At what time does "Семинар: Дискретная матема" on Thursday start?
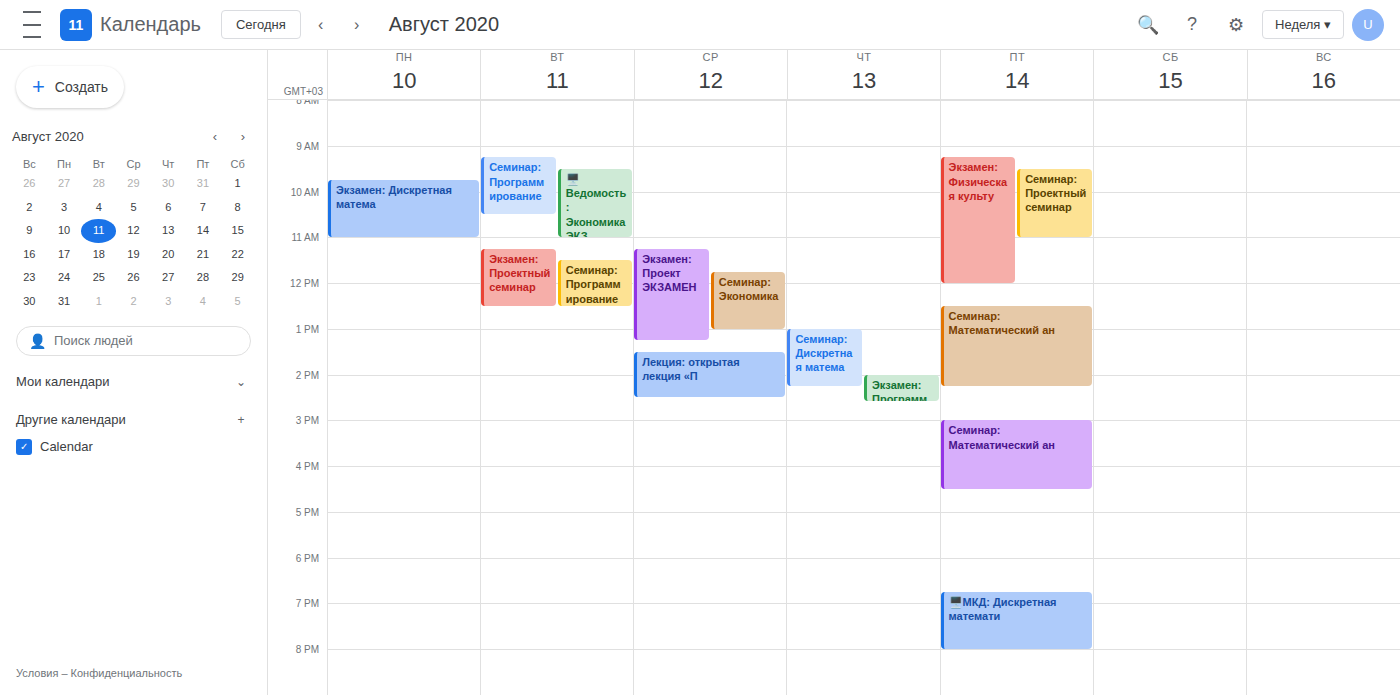
1:00 PM